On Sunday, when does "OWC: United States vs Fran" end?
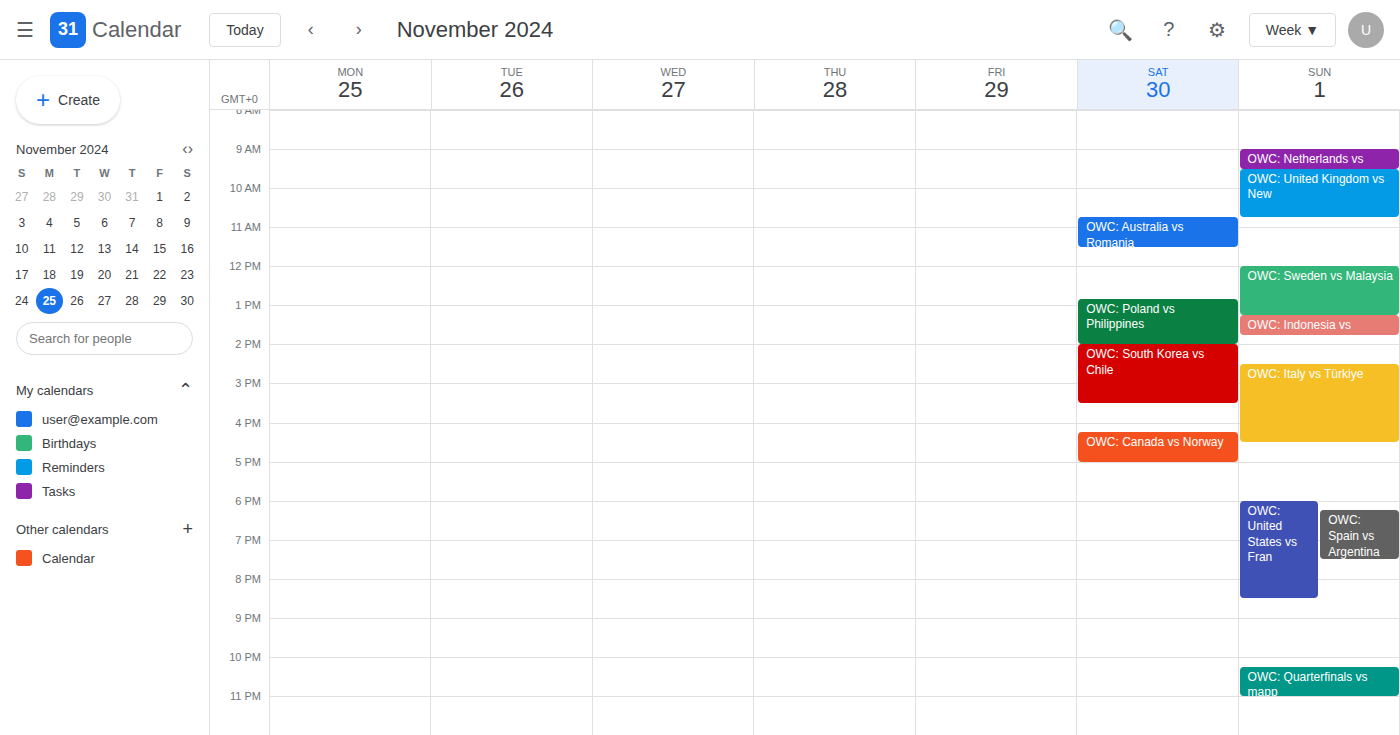
8:30 PM